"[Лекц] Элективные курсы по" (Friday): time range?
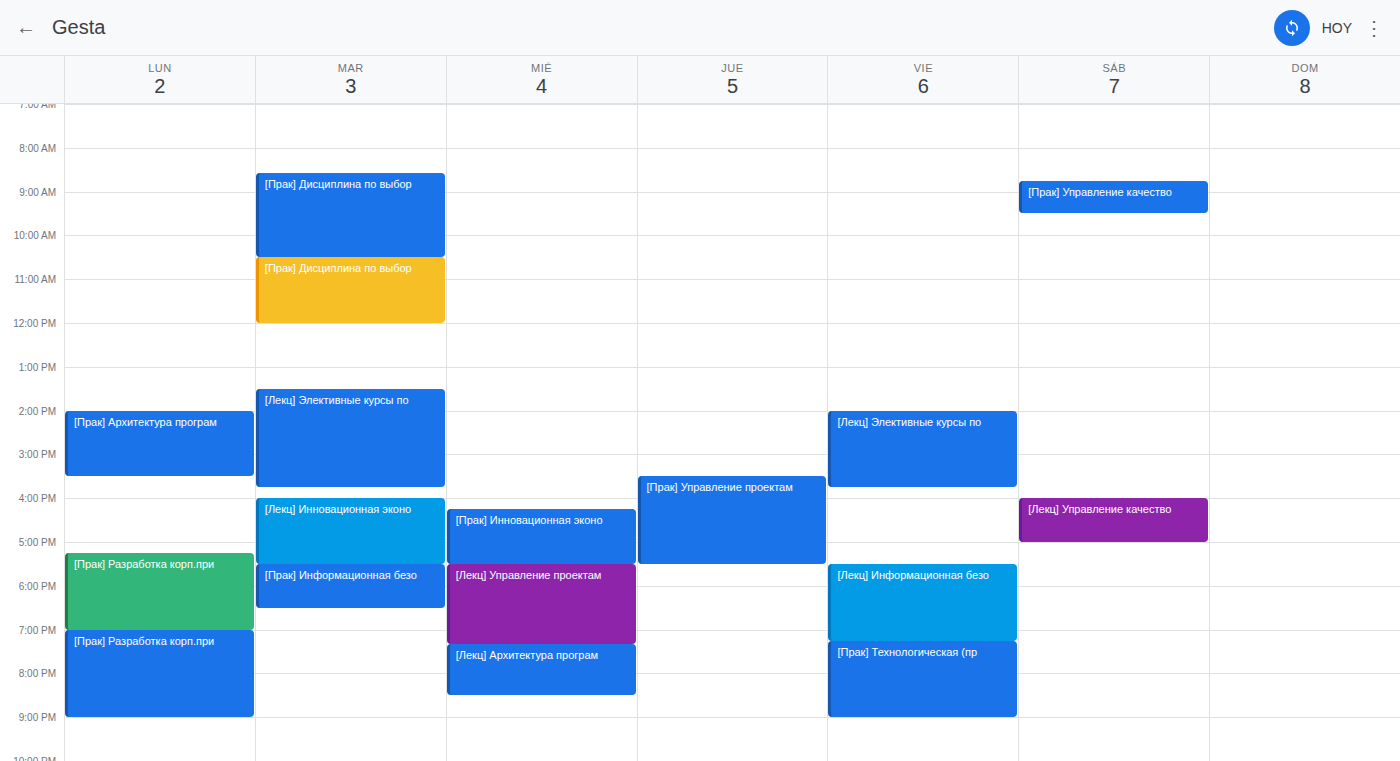
2:00 PM to 3:45 PM